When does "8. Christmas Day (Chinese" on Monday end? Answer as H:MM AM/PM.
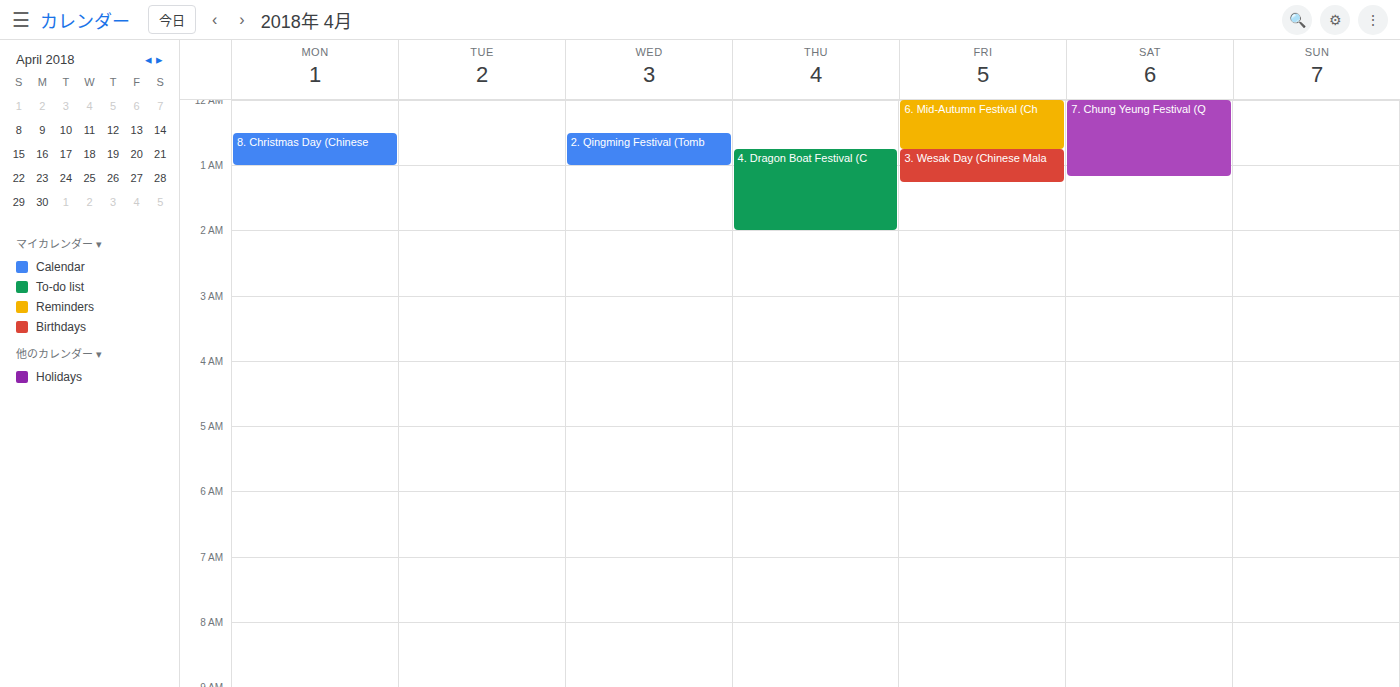
1:00 AM